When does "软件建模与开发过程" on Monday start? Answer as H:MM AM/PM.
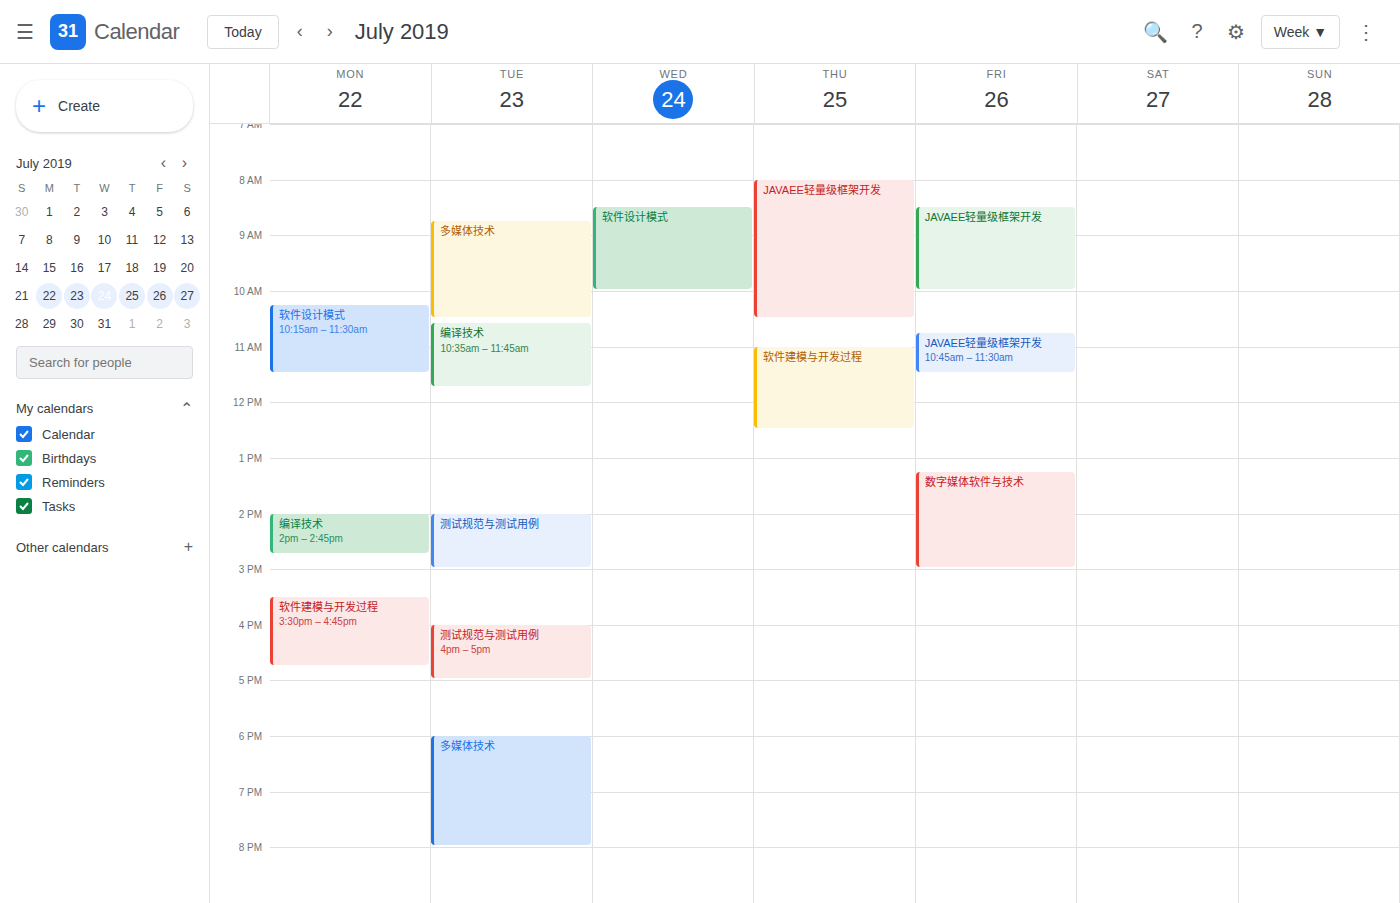
3:30 PM